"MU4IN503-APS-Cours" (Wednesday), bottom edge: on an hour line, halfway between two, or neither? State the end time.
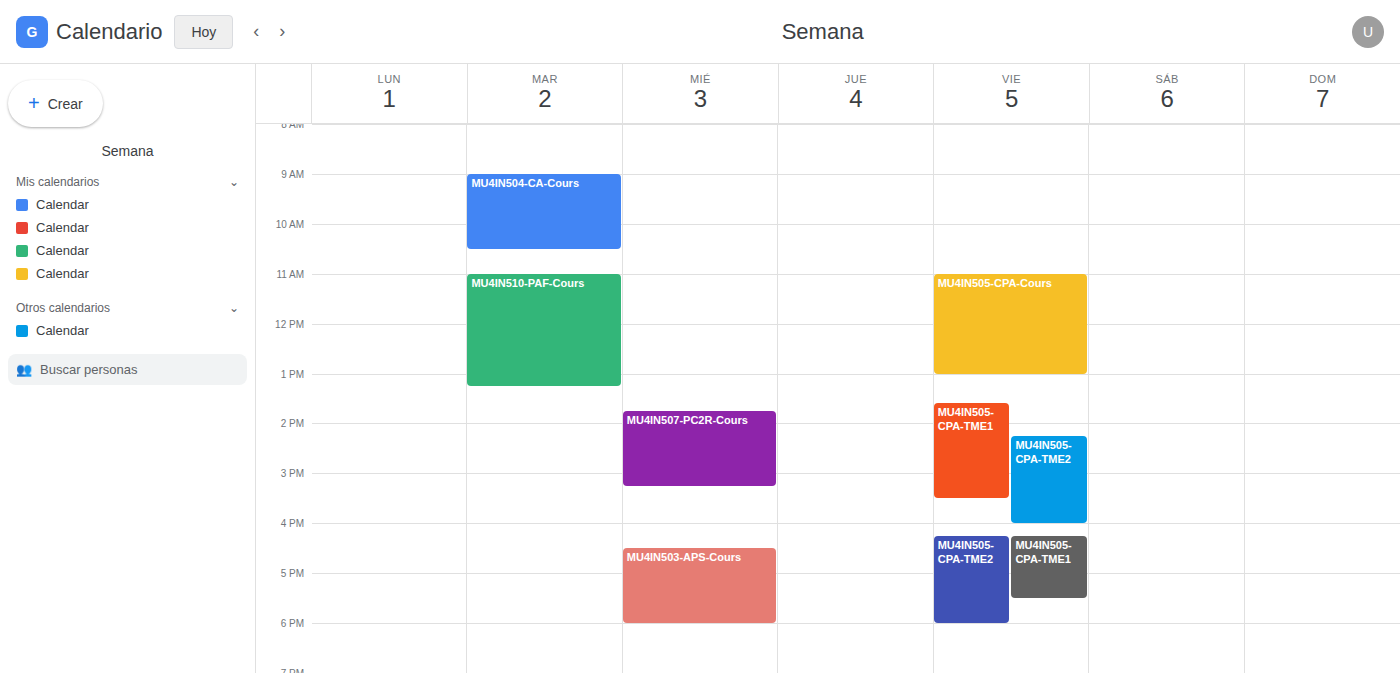
6:00 PM -- exactly on the 6 PM line.